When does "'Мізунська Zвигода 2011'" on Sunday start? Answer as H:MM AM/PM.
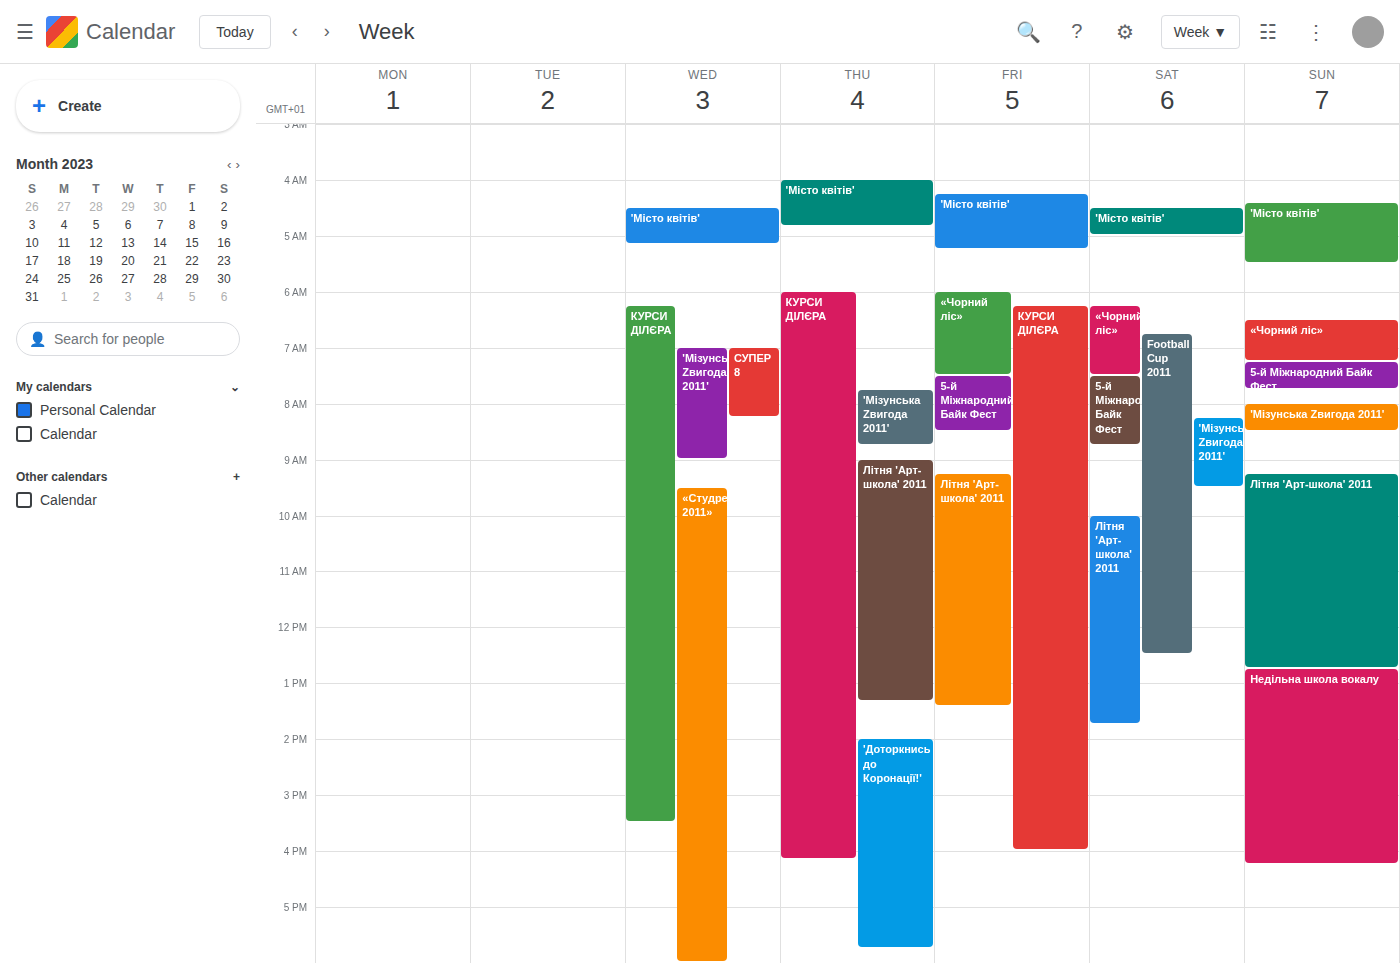
8:00 AM